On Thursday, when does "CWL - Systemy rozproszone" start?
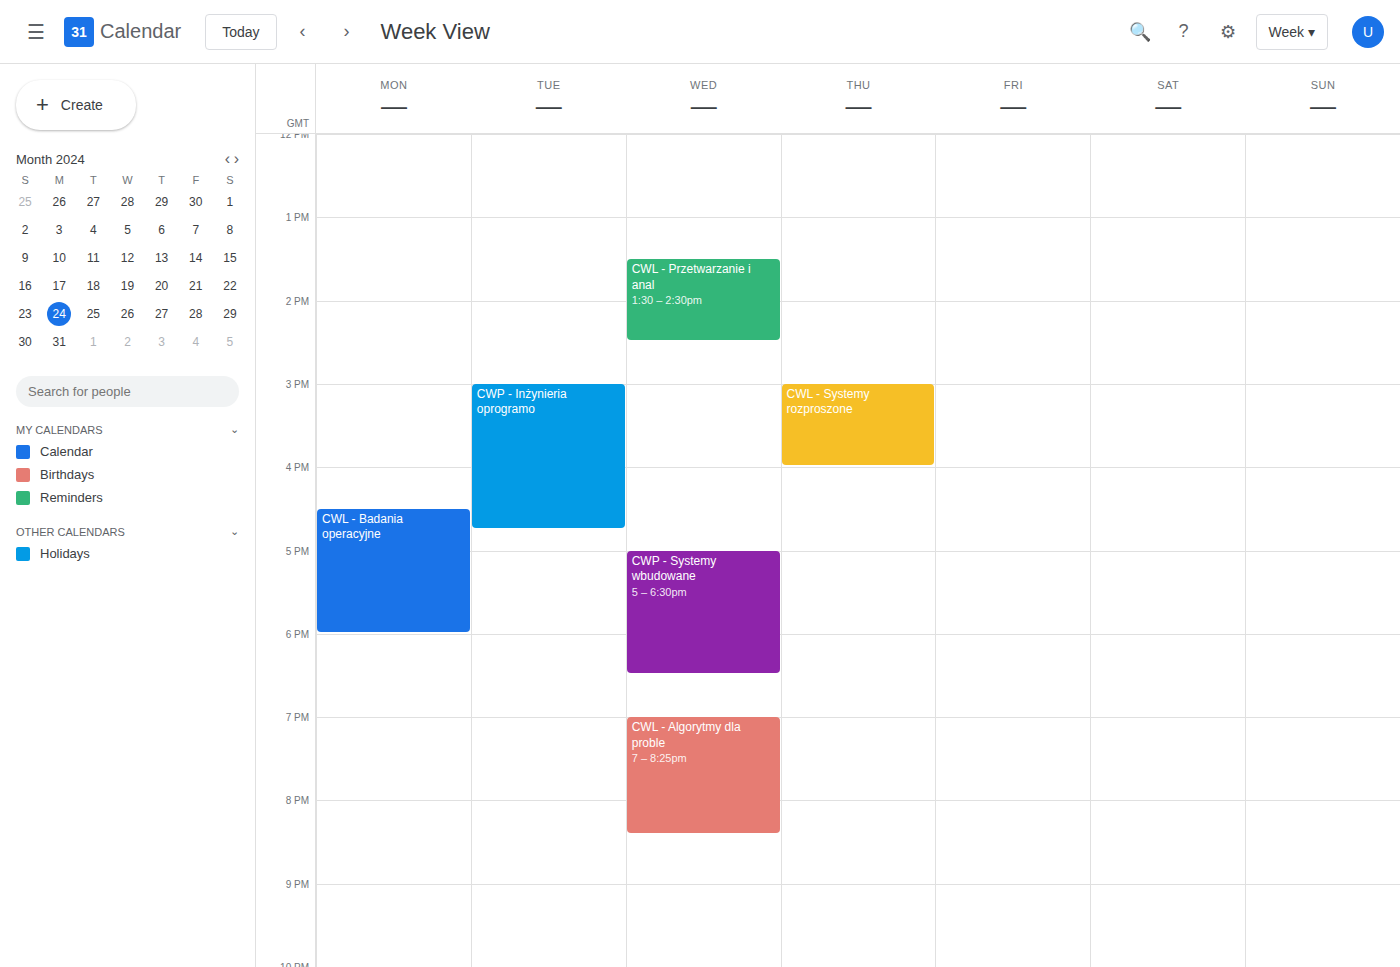
3:00 PM